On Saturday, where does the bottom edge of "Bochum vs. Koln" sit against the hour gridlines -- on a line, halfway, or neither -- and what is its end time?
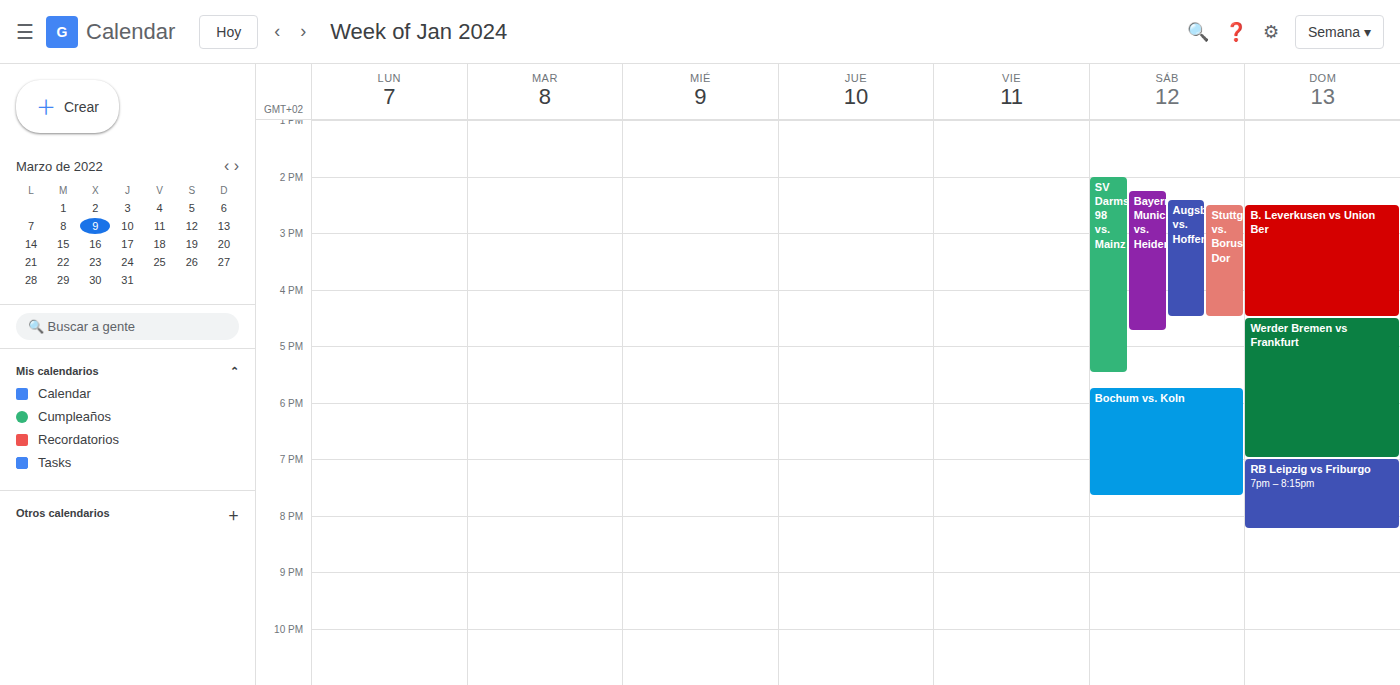
19:40 -- neither: 40 minutes below the 19:00 line and 20 minutes above the 20:00 line.